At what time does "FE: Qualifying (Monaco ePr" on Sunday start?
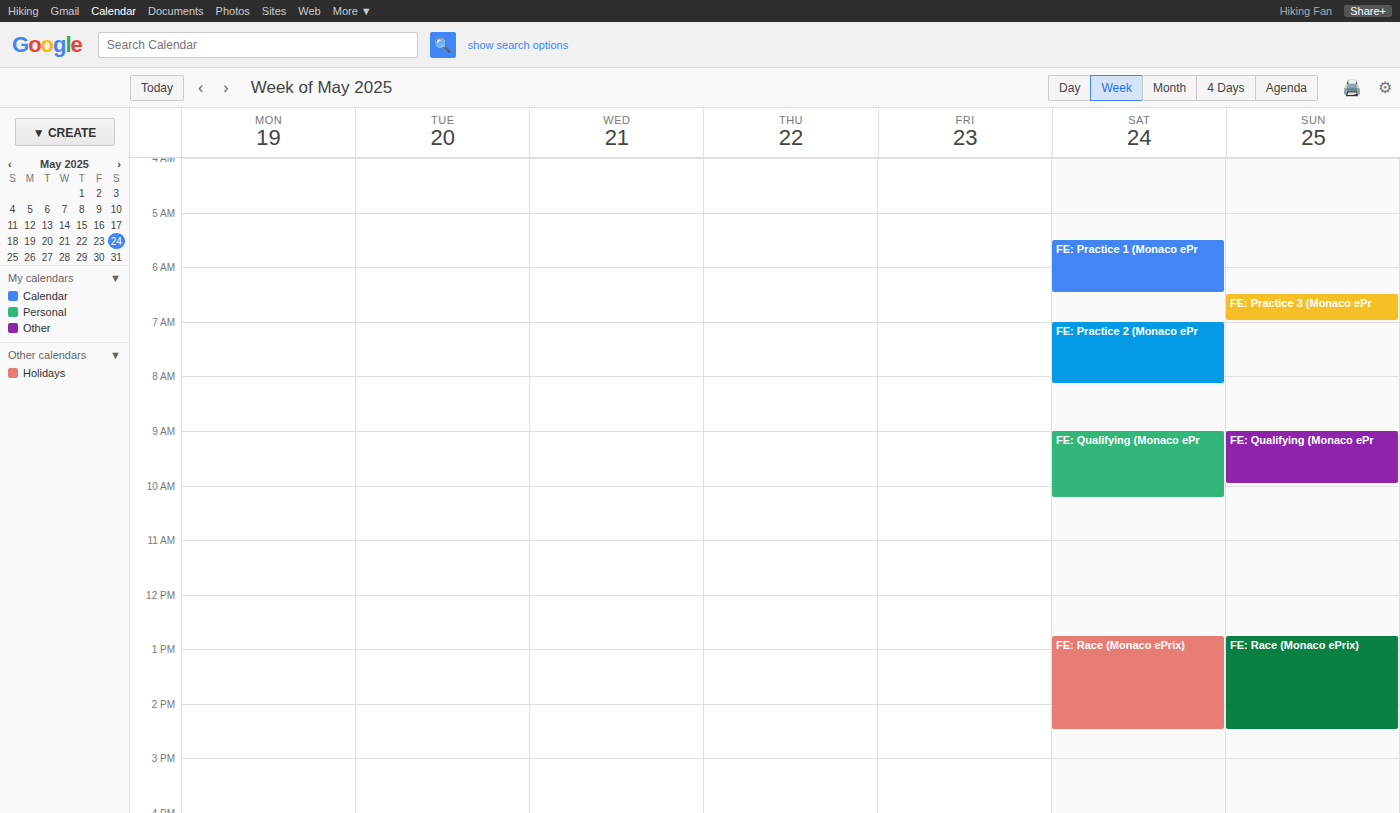
9:00 AM